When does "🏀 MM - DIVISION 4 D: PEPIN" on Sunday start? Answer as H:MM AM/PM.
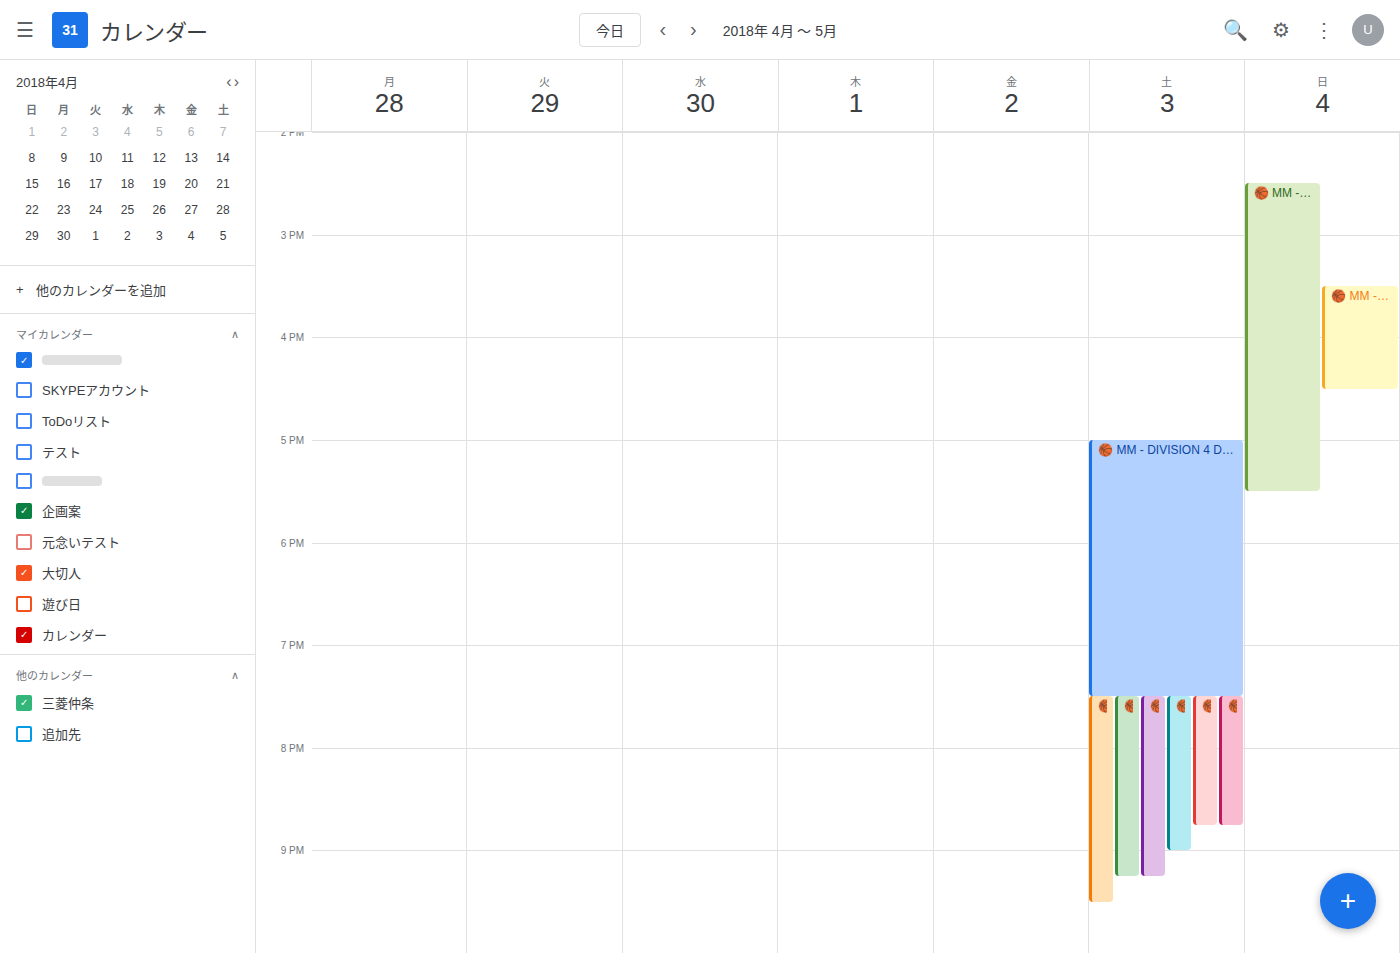
3:30 PM